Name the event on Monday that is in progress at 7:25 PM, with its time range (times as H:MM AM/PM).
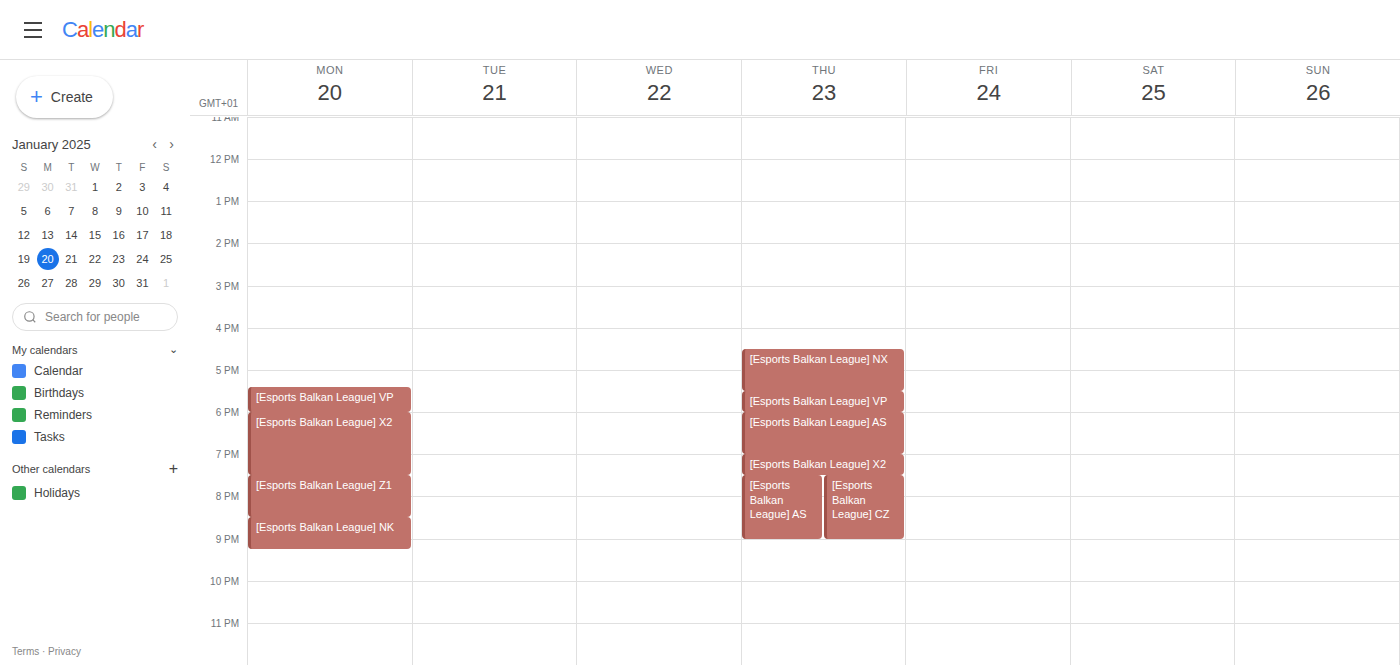
"[Esports Balkan League] X2", 6:00 PM to 7:30 PM